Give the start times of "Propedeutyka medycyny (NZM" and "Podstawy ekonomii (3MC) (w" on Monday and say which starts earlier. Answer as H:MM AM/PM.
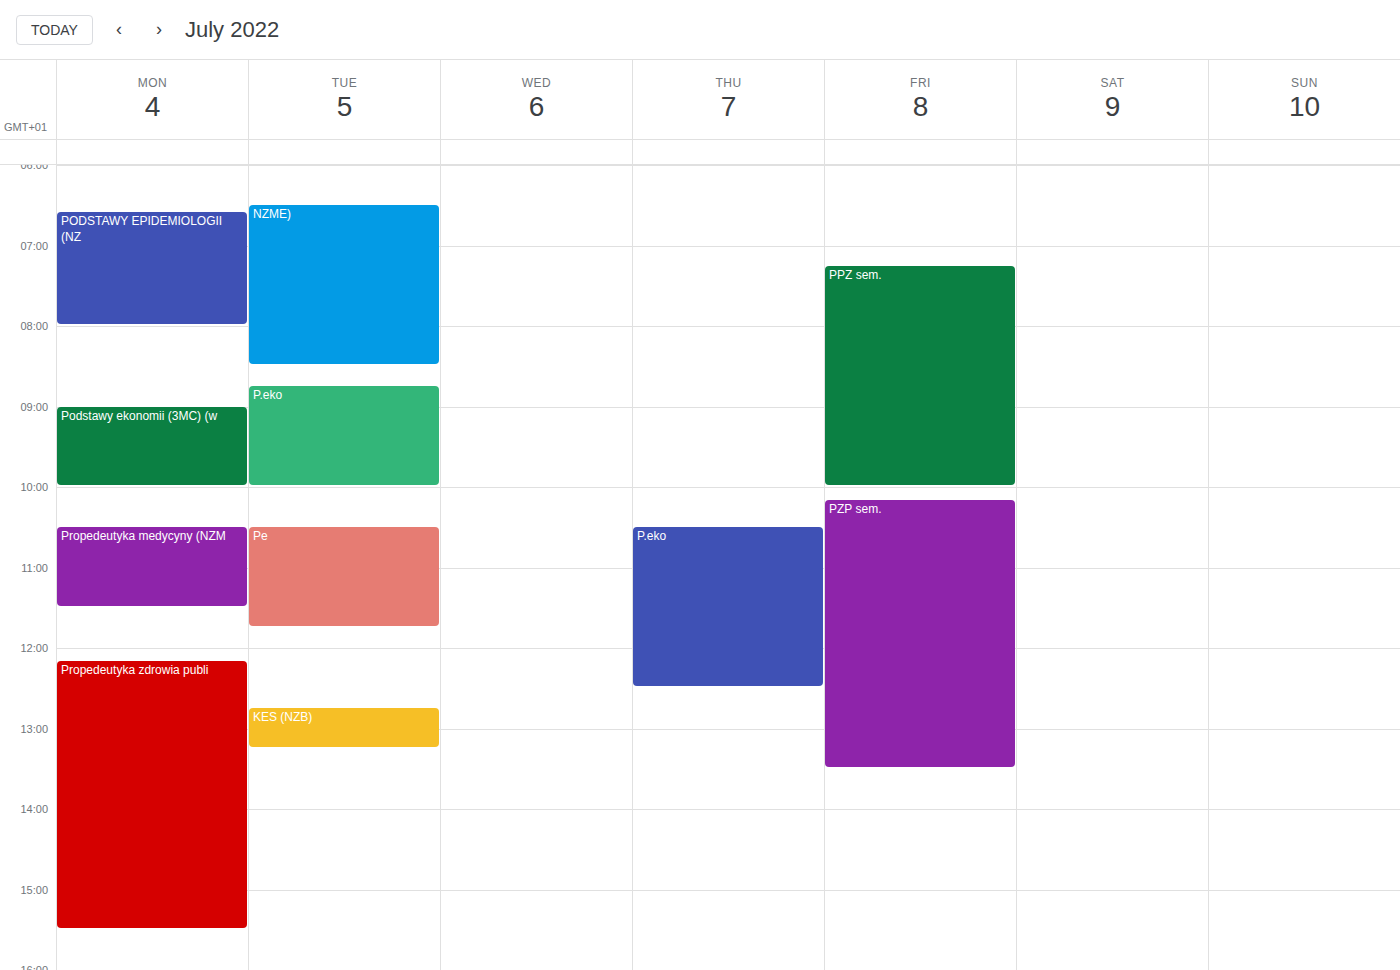
"Podstawy ekonomii (3MC) (w" 9:00 AM; "Propedeutyka medycyny (NZM" 10:30 AM.